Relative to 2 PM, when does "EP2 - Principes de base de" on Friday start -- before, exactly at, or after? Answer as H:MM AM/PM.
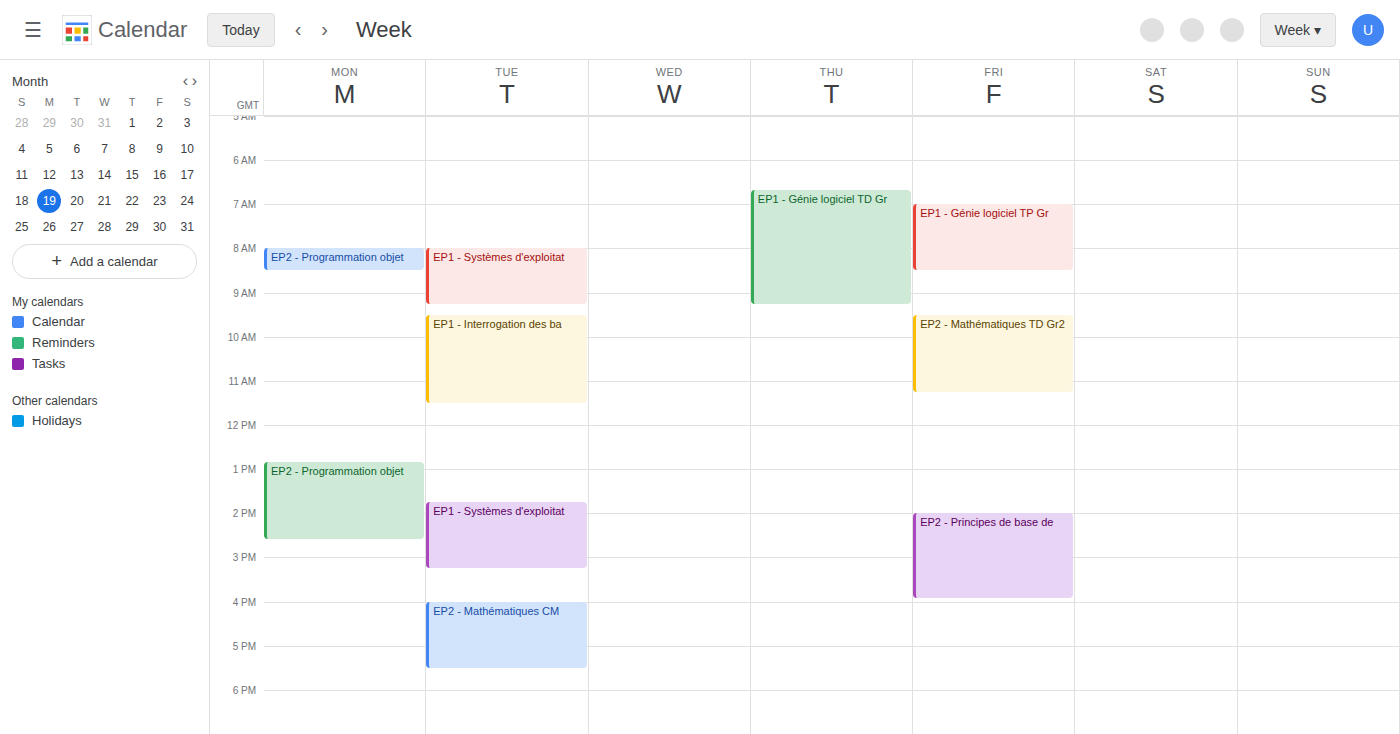
2:00 PM -- exactly at 2 PM, on the 2 PM line.